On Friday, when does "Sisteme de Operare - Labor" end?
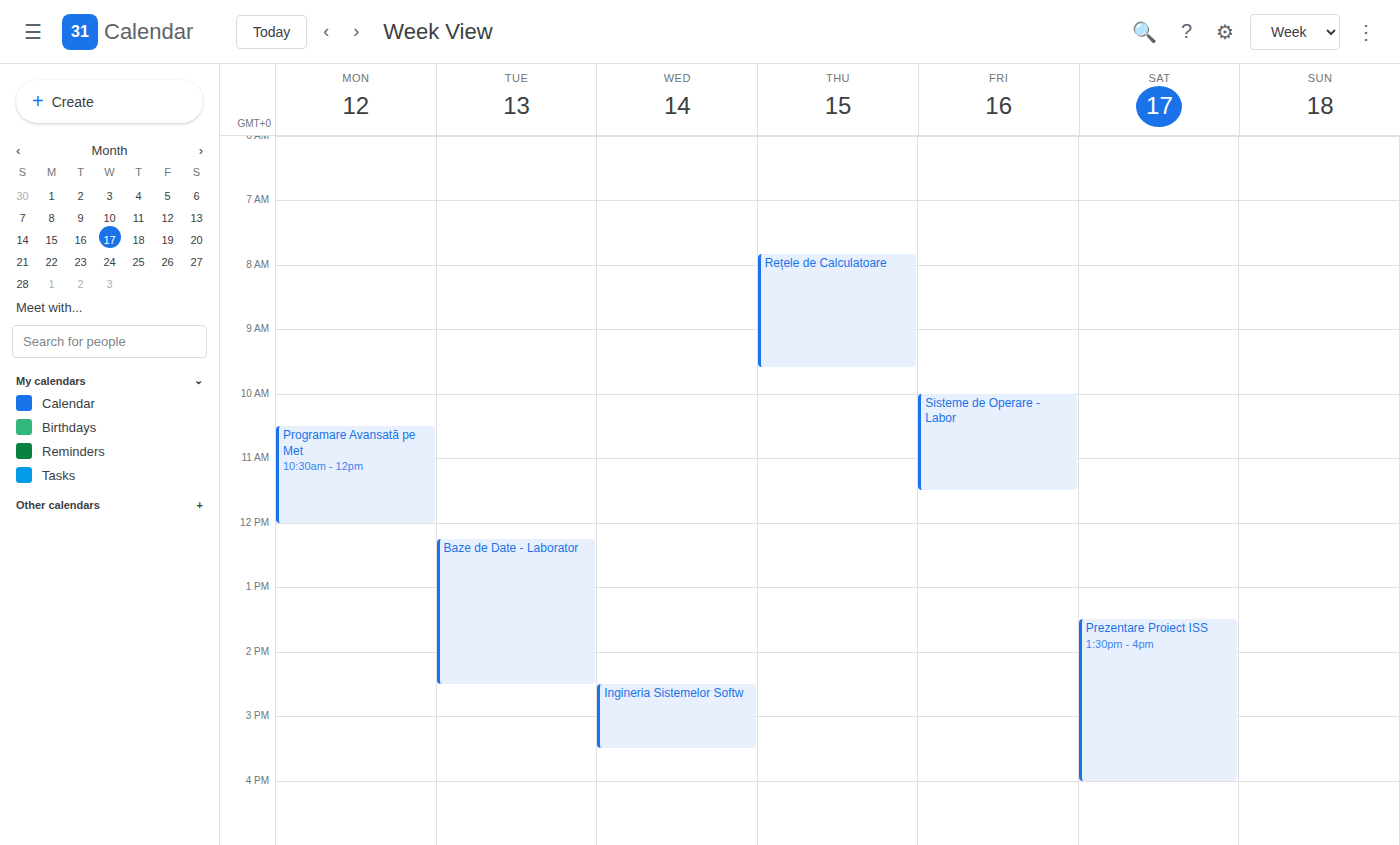
11:30 AM